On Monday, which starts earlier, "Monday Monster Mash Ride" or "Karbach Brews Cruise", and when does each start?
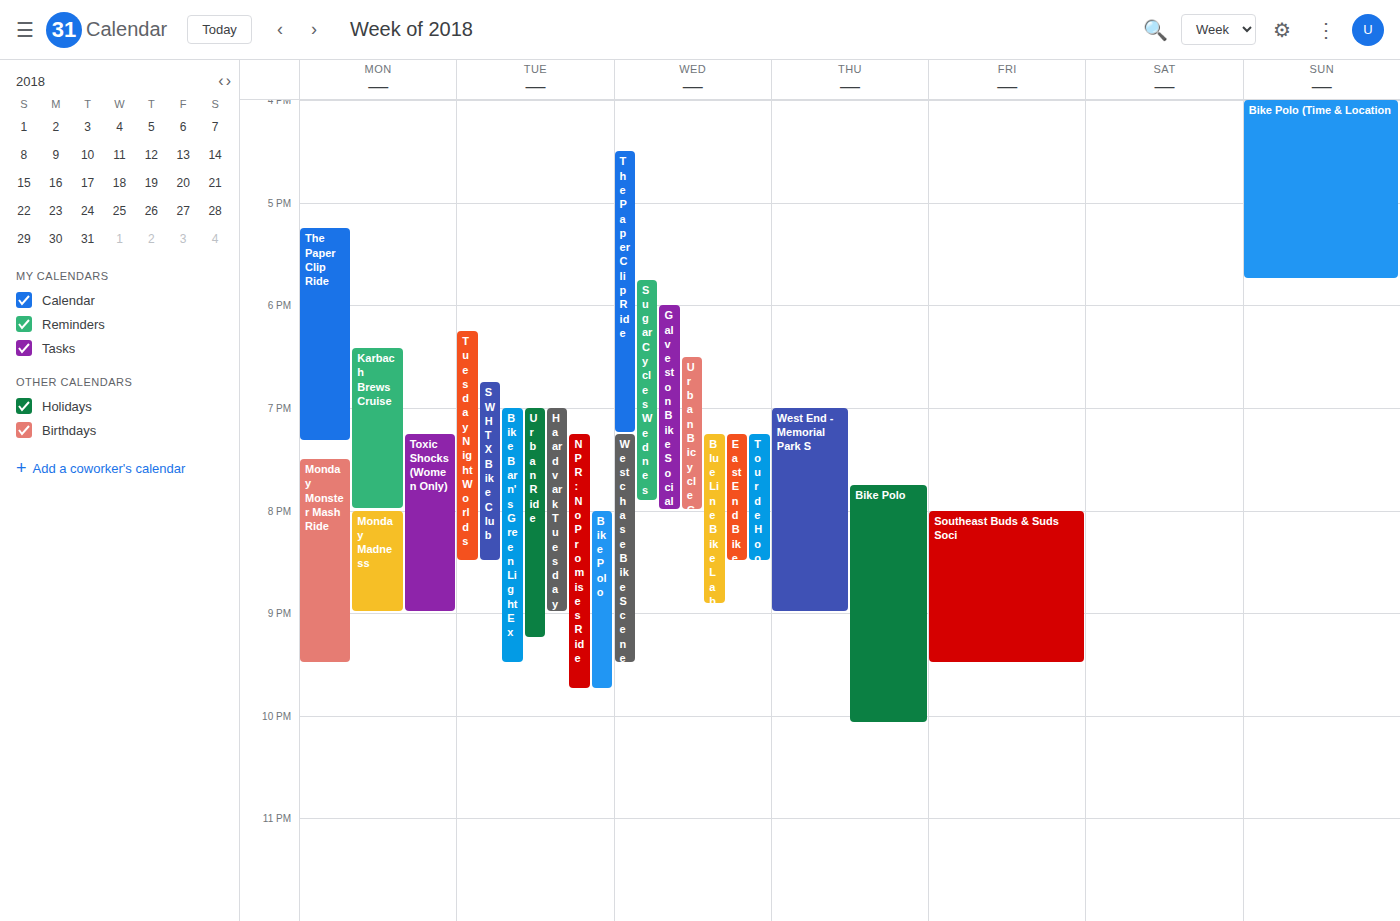
"Karbach Brews Cruise" 6:25 PM; "Monday Monster Mash Ride" 7:30 PM.